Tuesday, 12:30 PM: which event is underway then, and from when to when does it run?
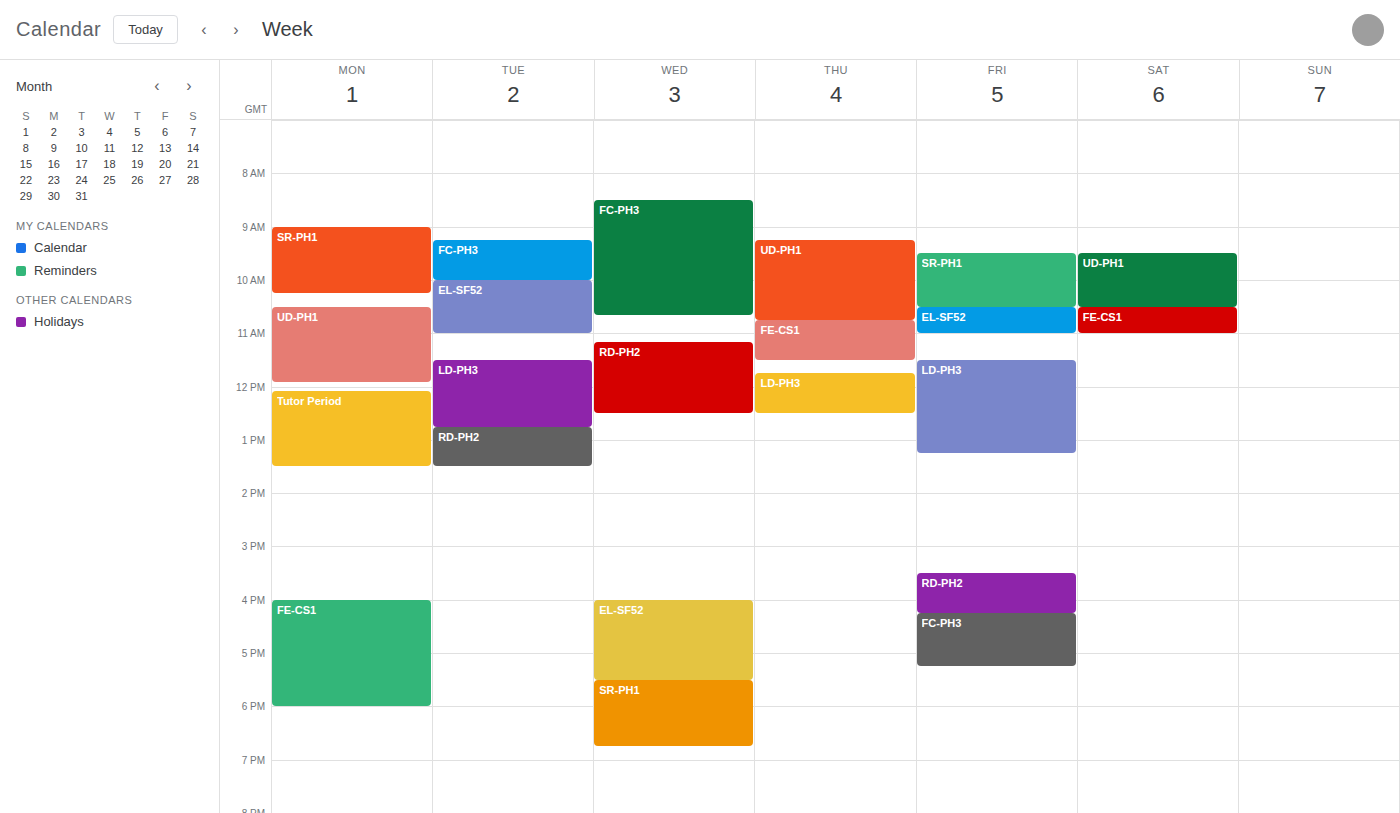
"LD-PH3", 11:30 AM to 12:45 PM